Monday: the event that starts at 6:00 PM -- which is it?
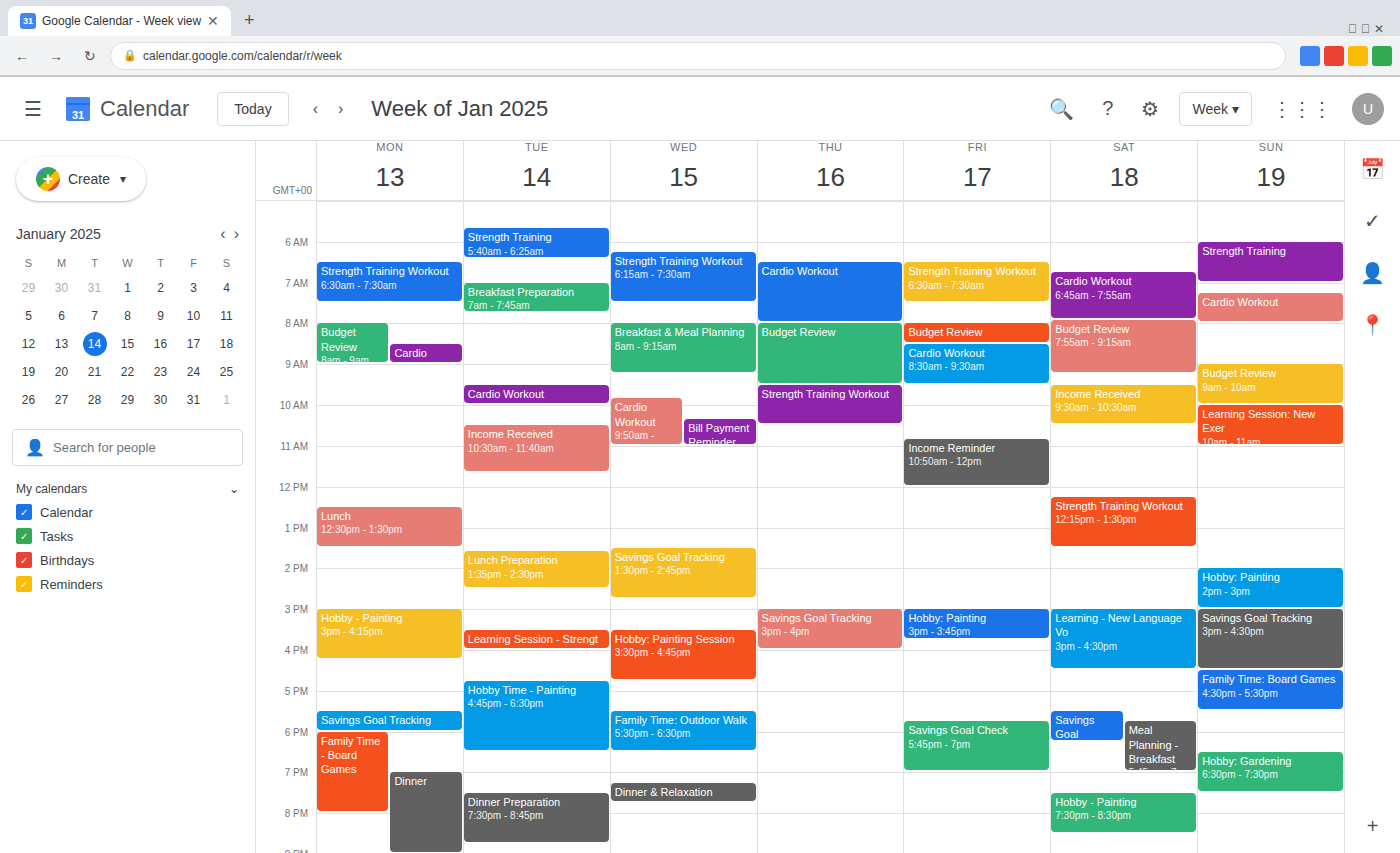
"Family Time - Board Games"